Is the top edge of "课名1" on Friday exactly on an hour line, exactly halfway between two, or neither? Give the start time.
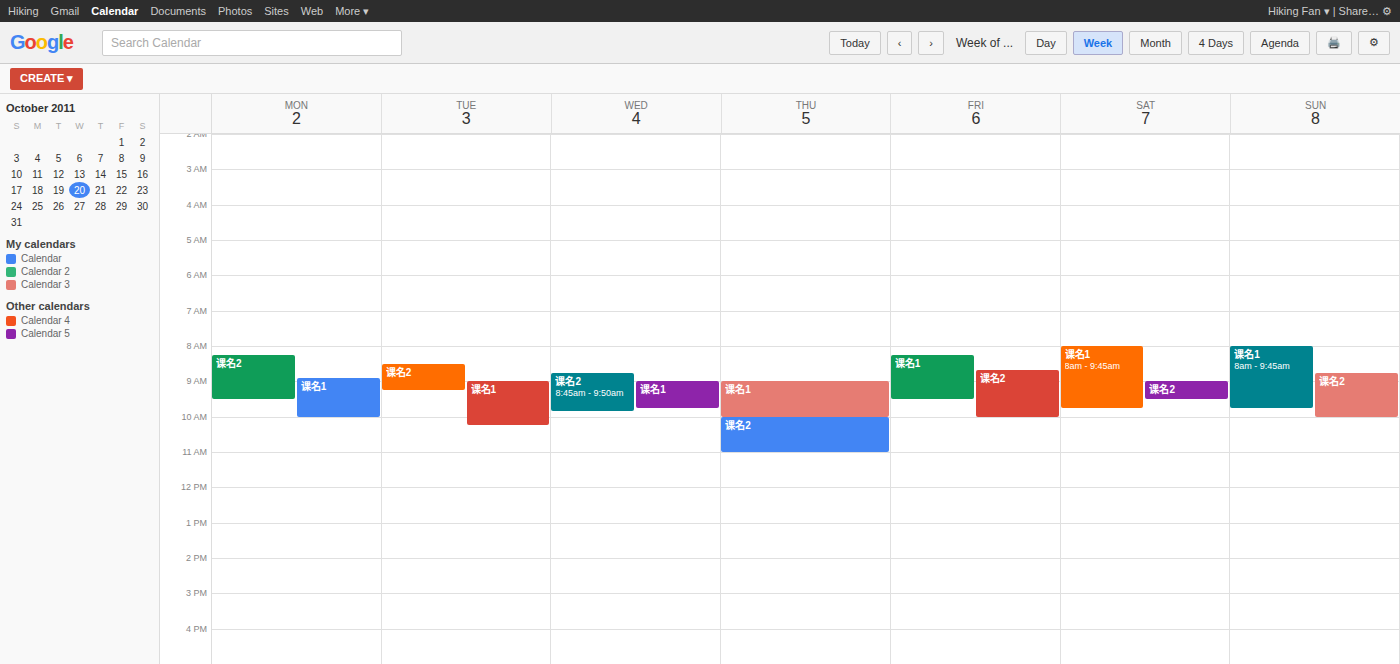
8:15 AM -- neither: a quarter of the way from the 8 AM line to the 9 AM line.